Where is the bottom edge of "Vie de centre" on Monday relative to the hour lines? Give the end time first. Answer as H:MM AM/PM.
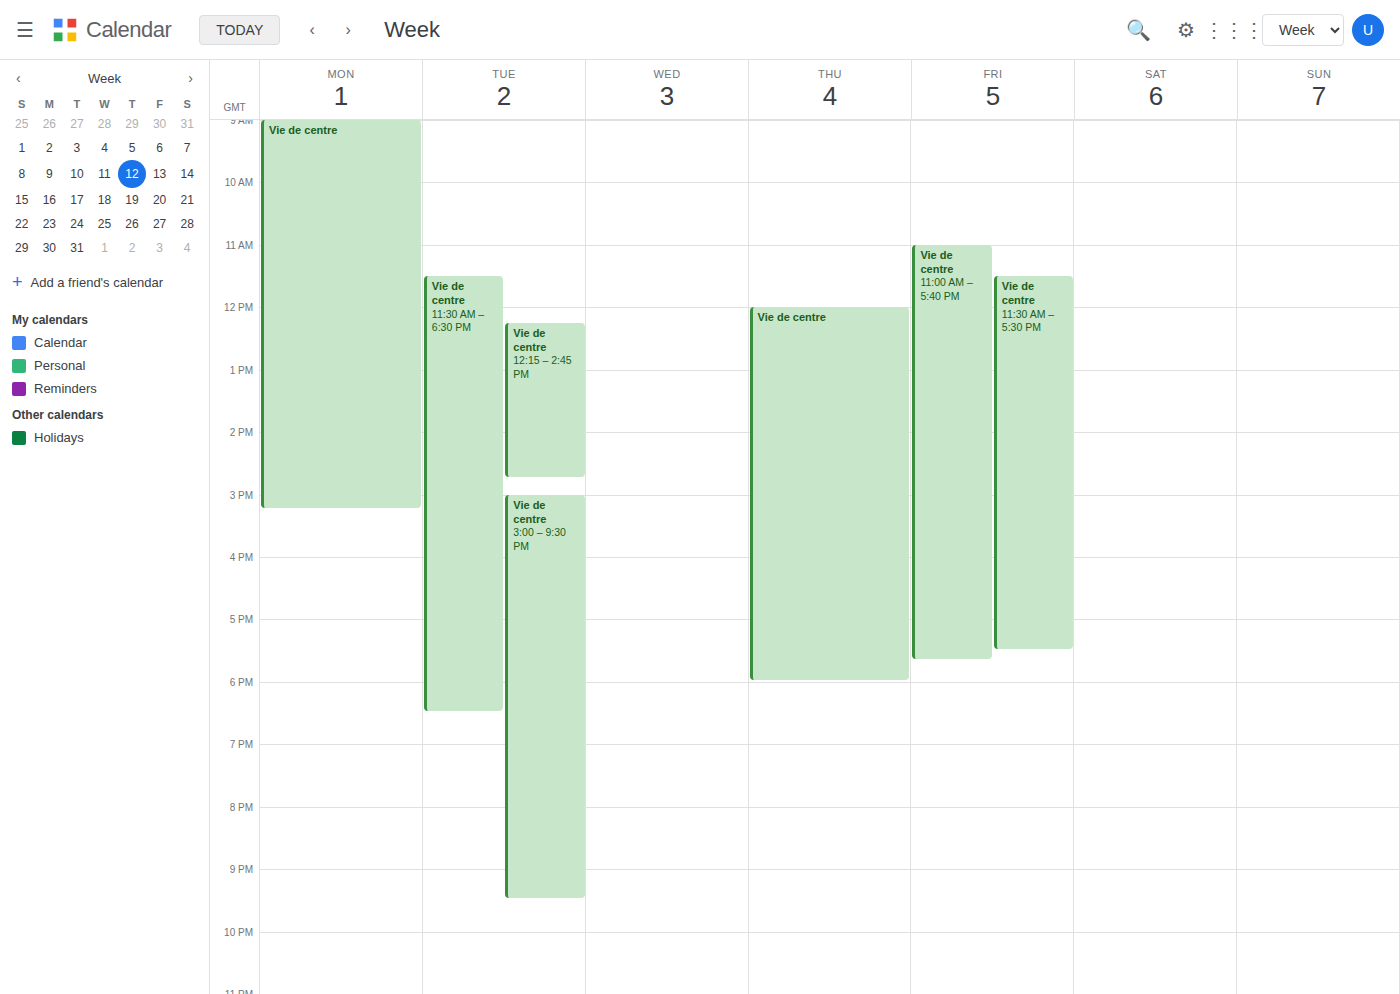
3:15 PM -- neither: a quarter of the way from the 3 PM line to the 4 PM line.